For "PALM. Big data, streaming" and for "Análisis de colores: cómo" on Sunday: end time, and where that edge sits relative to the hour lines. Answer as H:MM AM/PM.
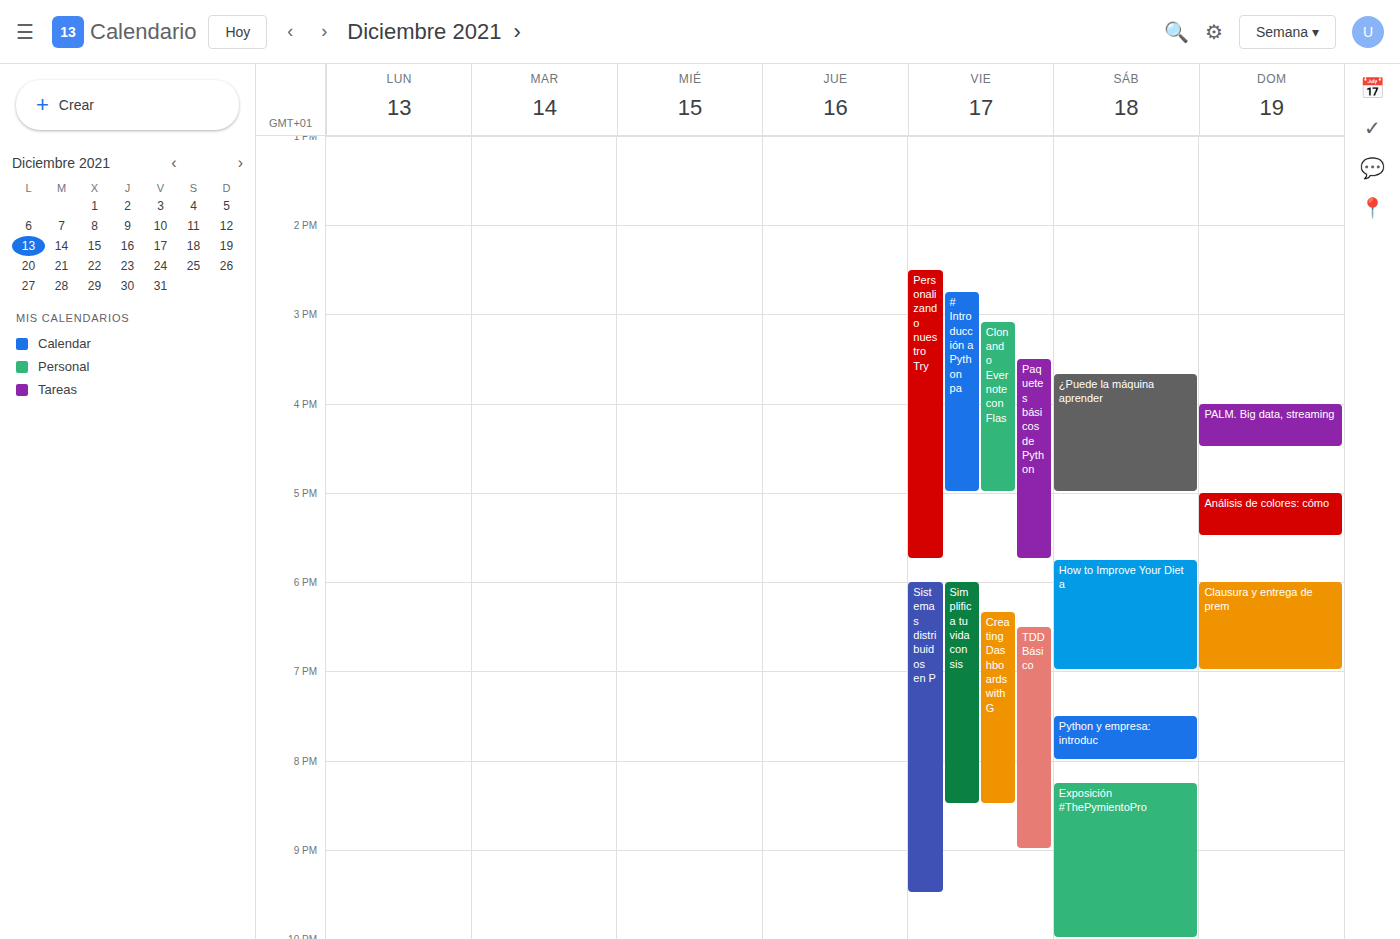
"PALM. Big data, streaming": 4:30 PM, halfway between the 4 PM and 5 PM lines. "Análisis de colores: cómo": 5:30 PM, halfway between the 5 PM and 6 PM lines.